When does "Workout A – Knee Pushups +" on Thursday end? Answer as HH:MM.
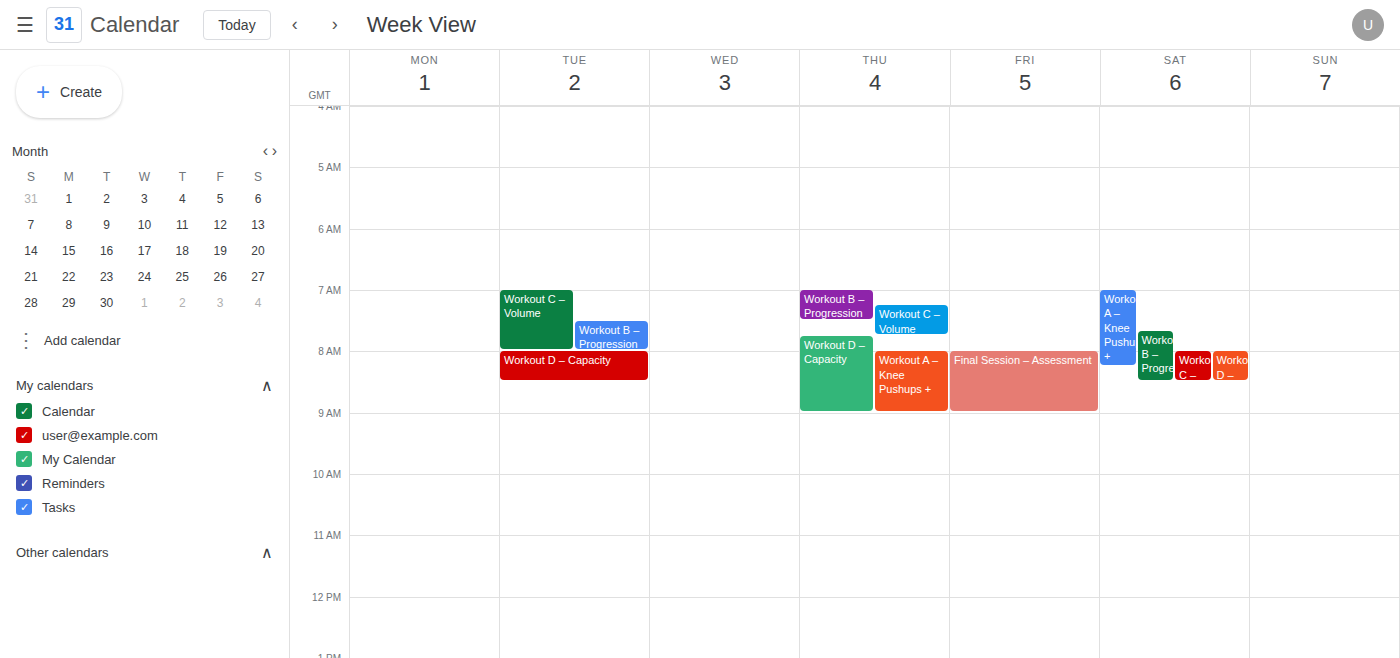
09:00